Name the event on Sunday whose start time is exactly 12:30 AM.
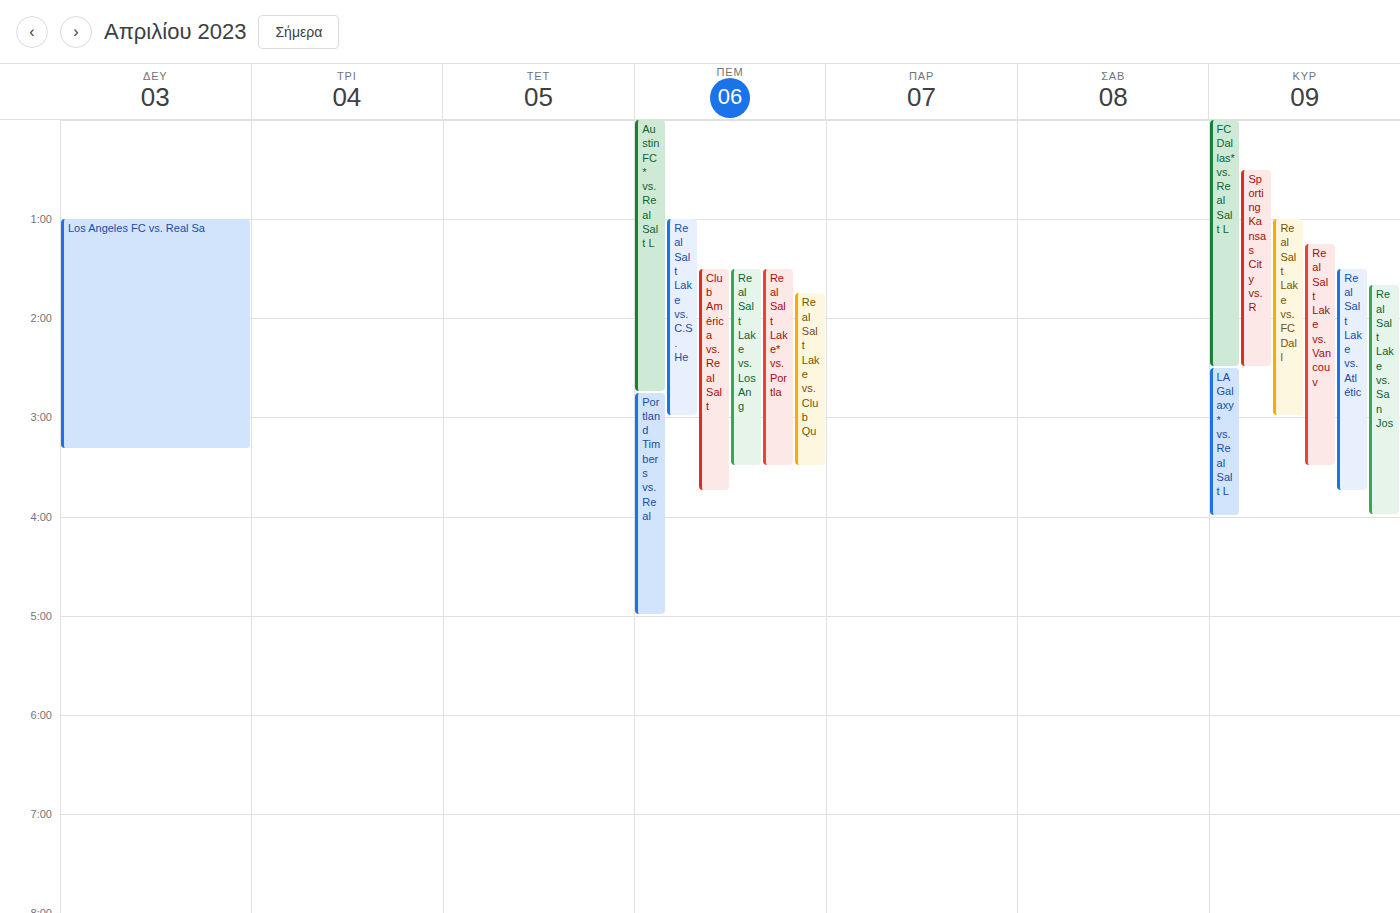
"Sporting Kansas City vs. R"